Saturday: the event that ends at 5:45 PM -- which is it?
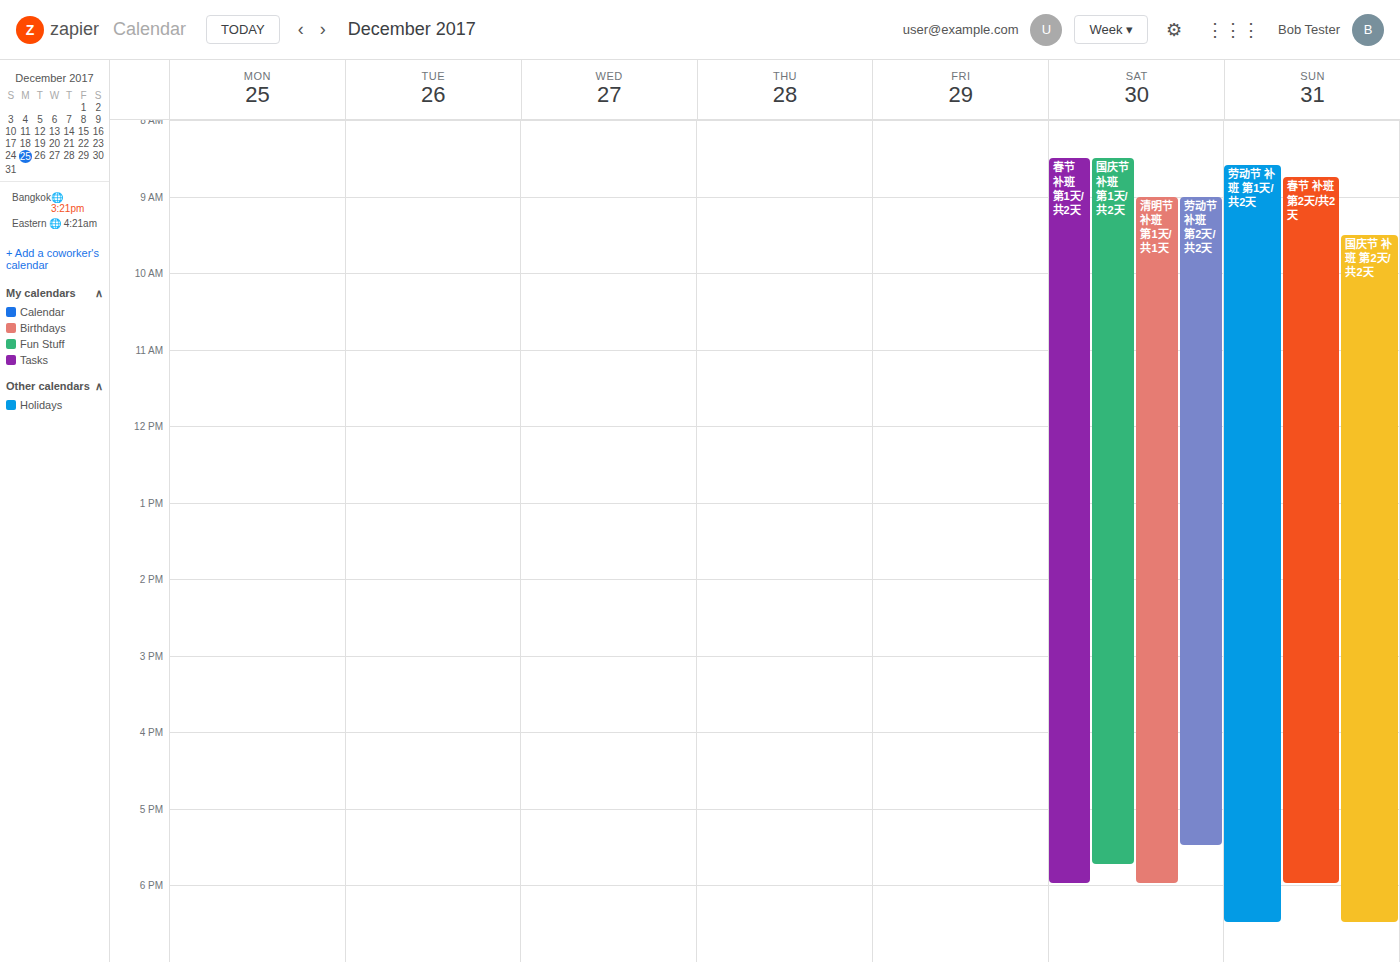
"国庆节 补班 第1天/共2天"